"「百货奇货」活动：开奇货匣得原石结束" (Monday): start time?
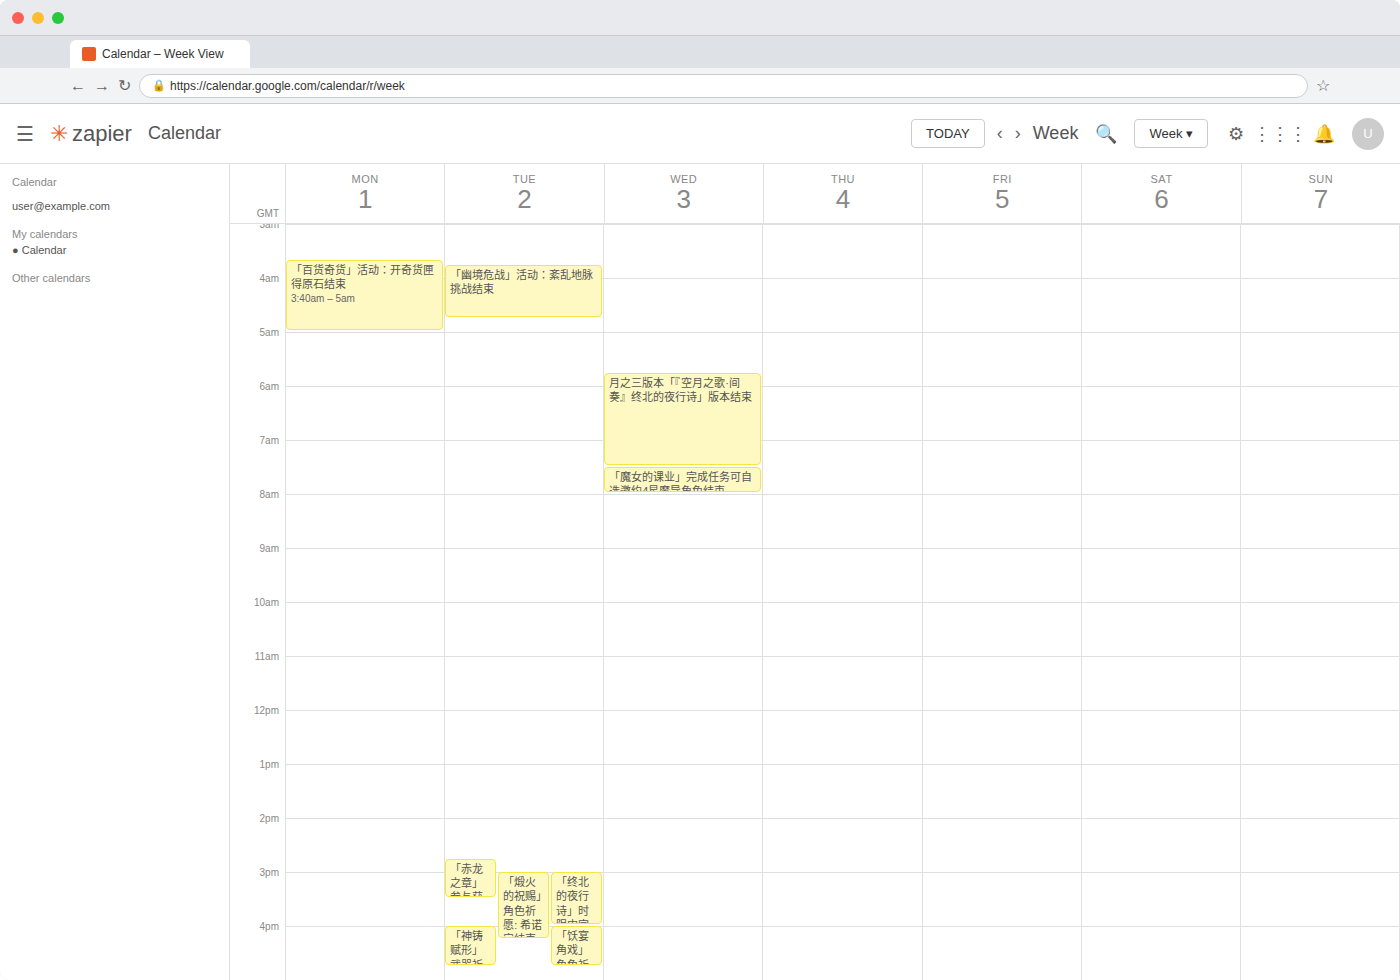
3:40 AM